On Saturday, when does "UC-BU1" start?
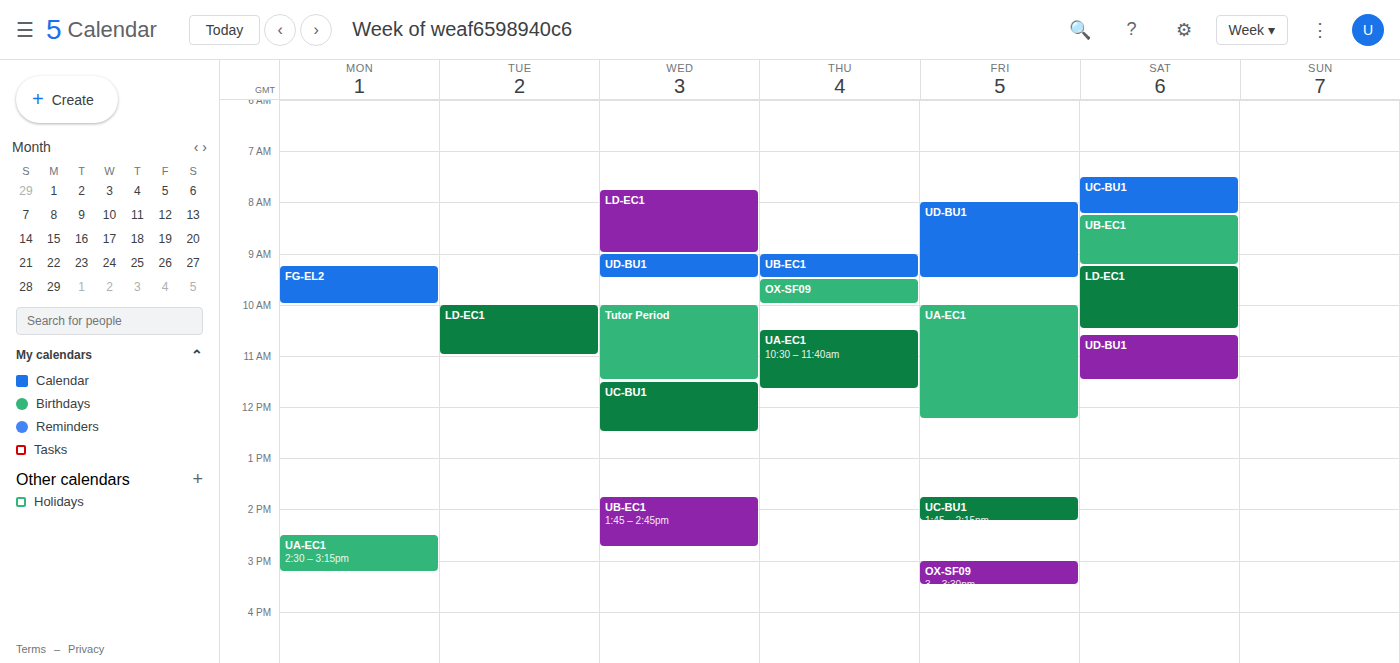
7:30 AM